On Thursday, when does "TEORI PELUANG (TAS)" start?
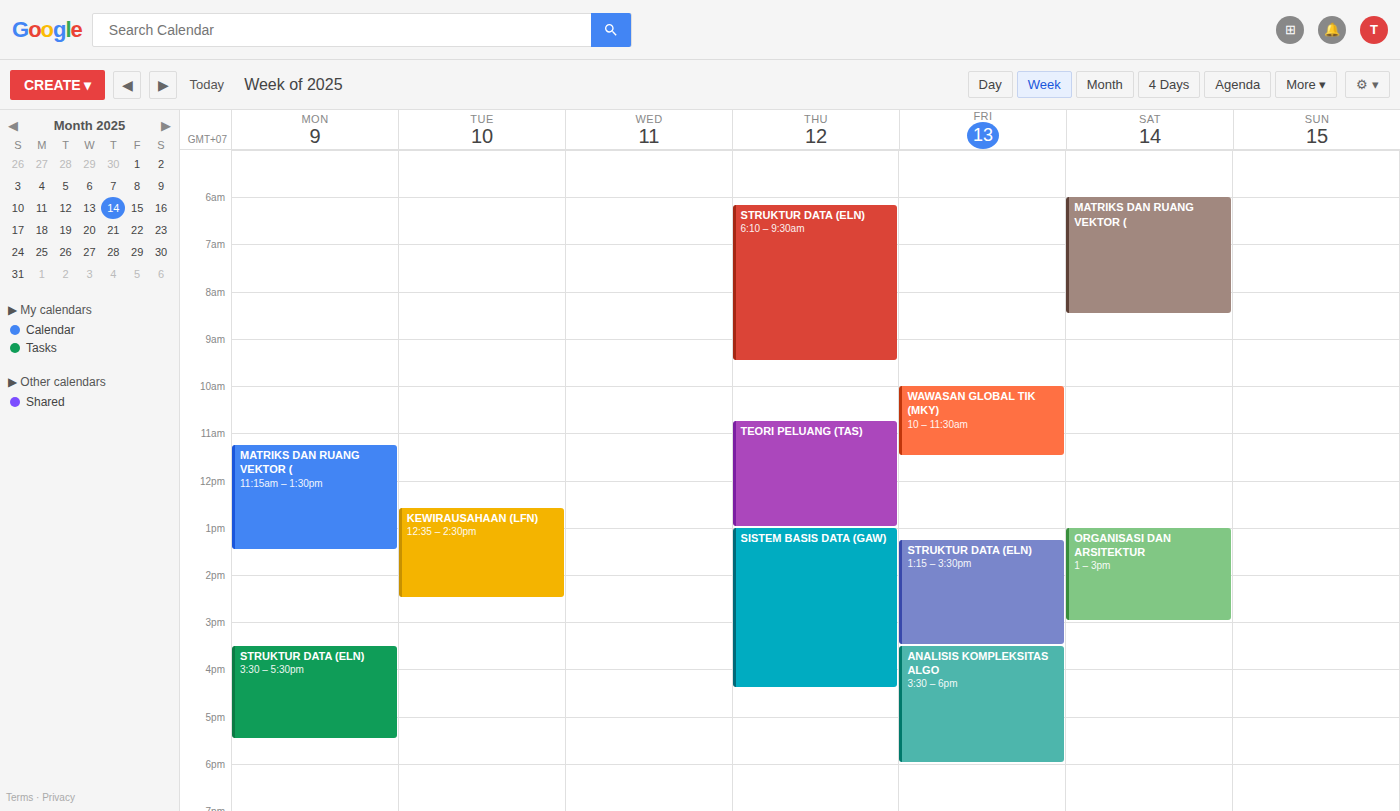
10:45 AM